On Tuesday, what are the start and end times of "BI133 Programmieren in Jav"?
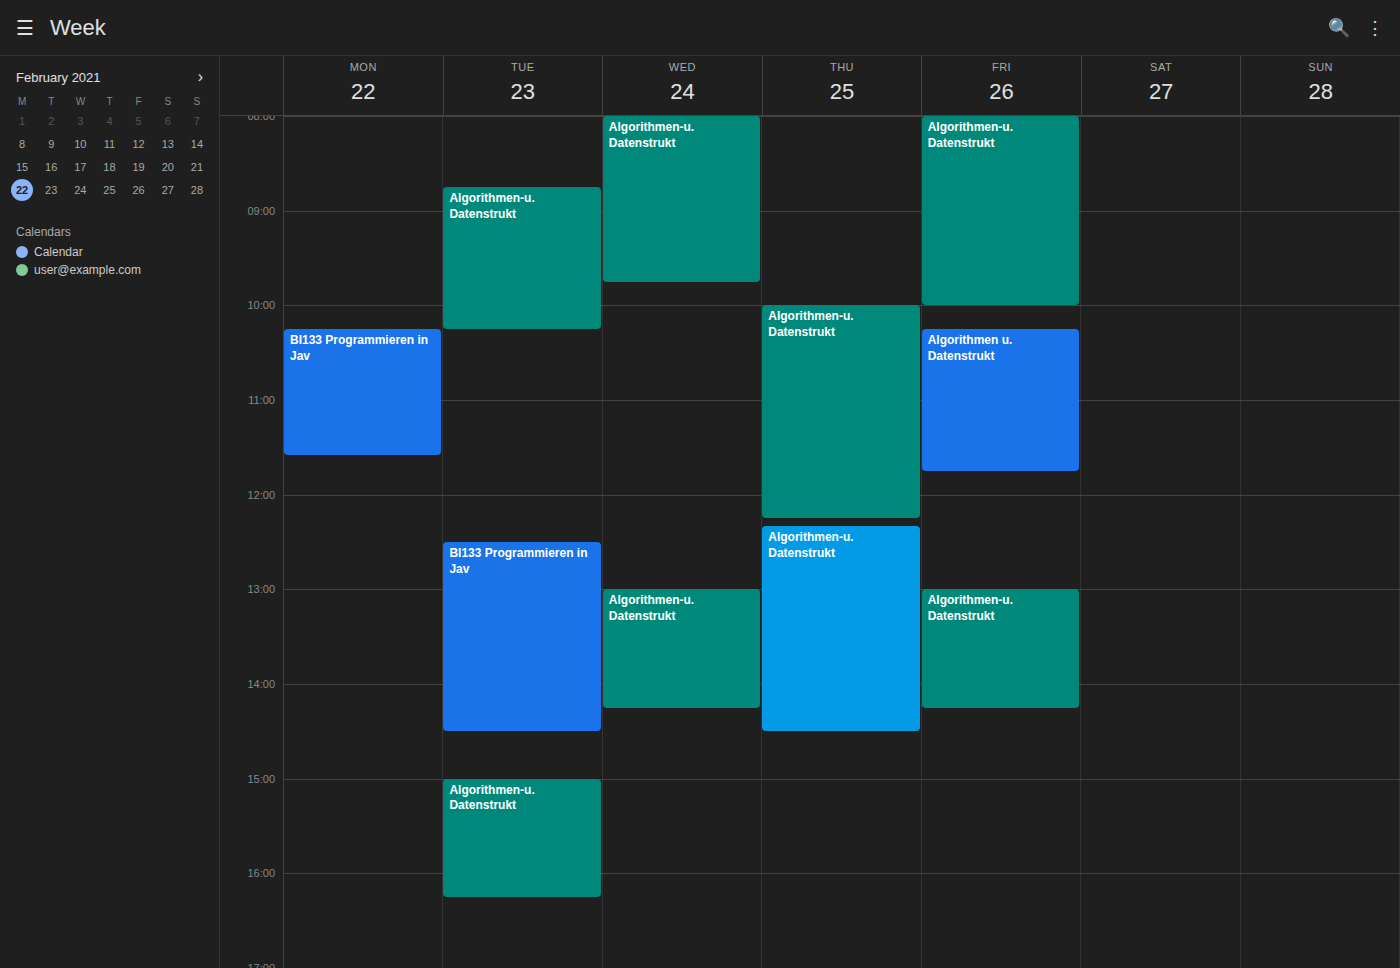
12:30 PM to 2:30 PM